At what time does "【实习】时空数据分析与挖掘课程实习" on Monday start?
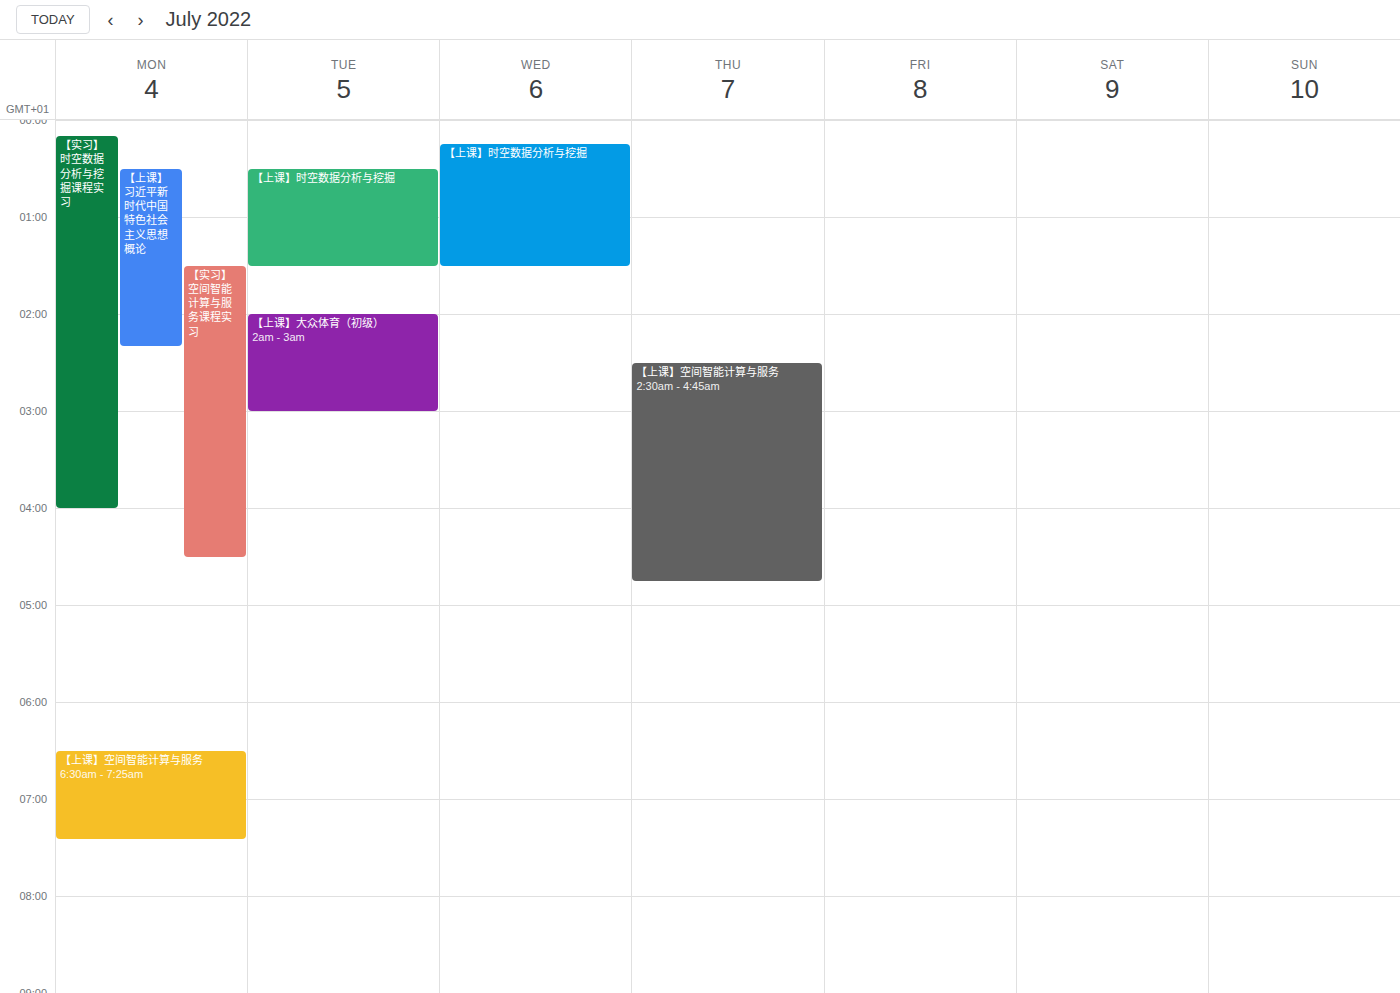
12:10 AM